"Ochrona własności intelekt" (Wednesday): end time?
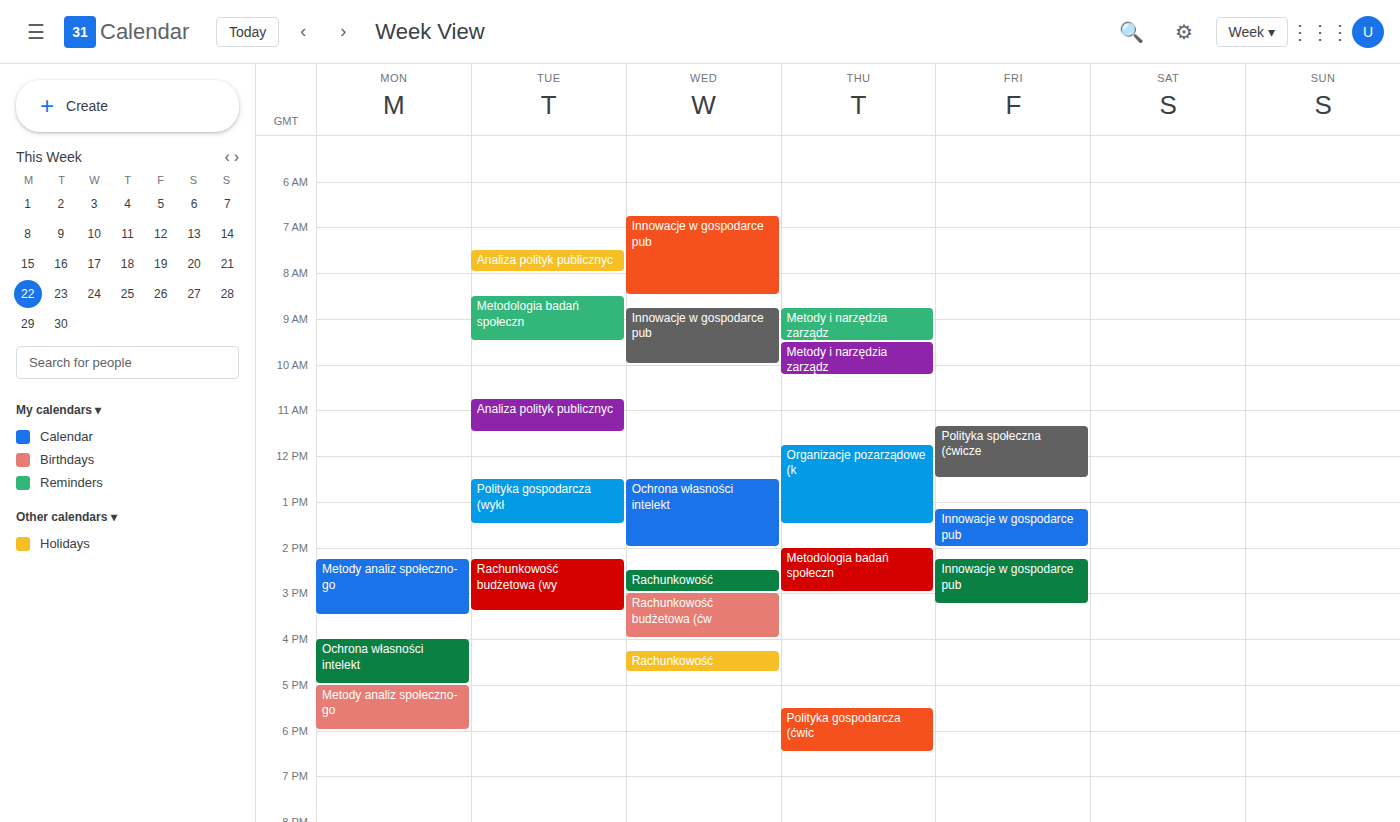
2:00 PM